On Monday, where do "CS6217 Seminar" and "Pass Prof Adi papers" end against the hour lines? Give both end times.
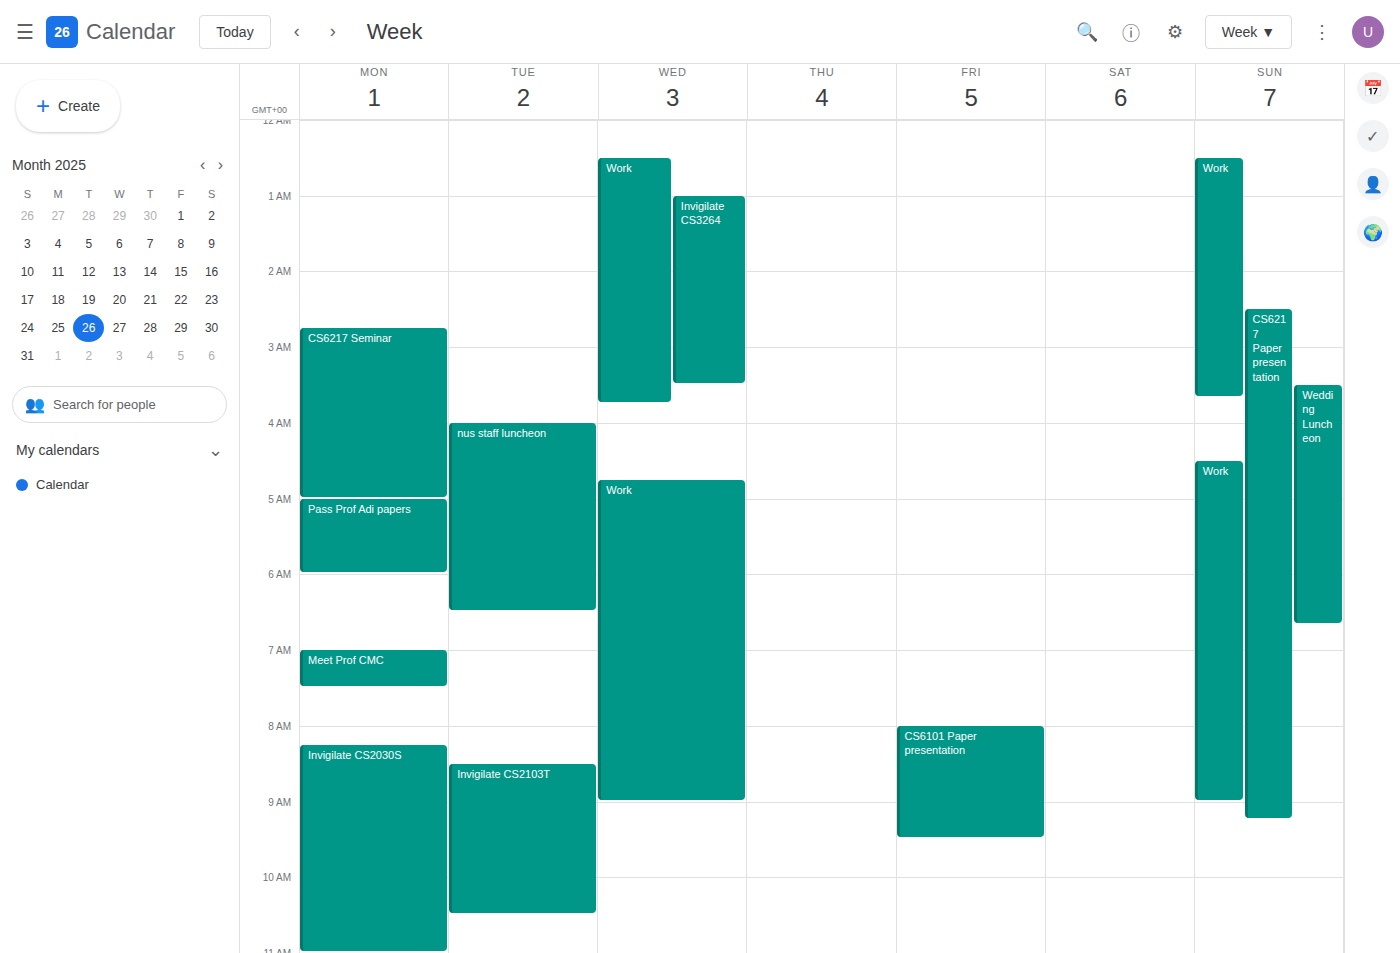
"CS6217 Seminar": 5:00 AM, exactly on the 5 AM line. "Pass Prof Adi papers": 6:00 AM, exactly on the 6 AM line.